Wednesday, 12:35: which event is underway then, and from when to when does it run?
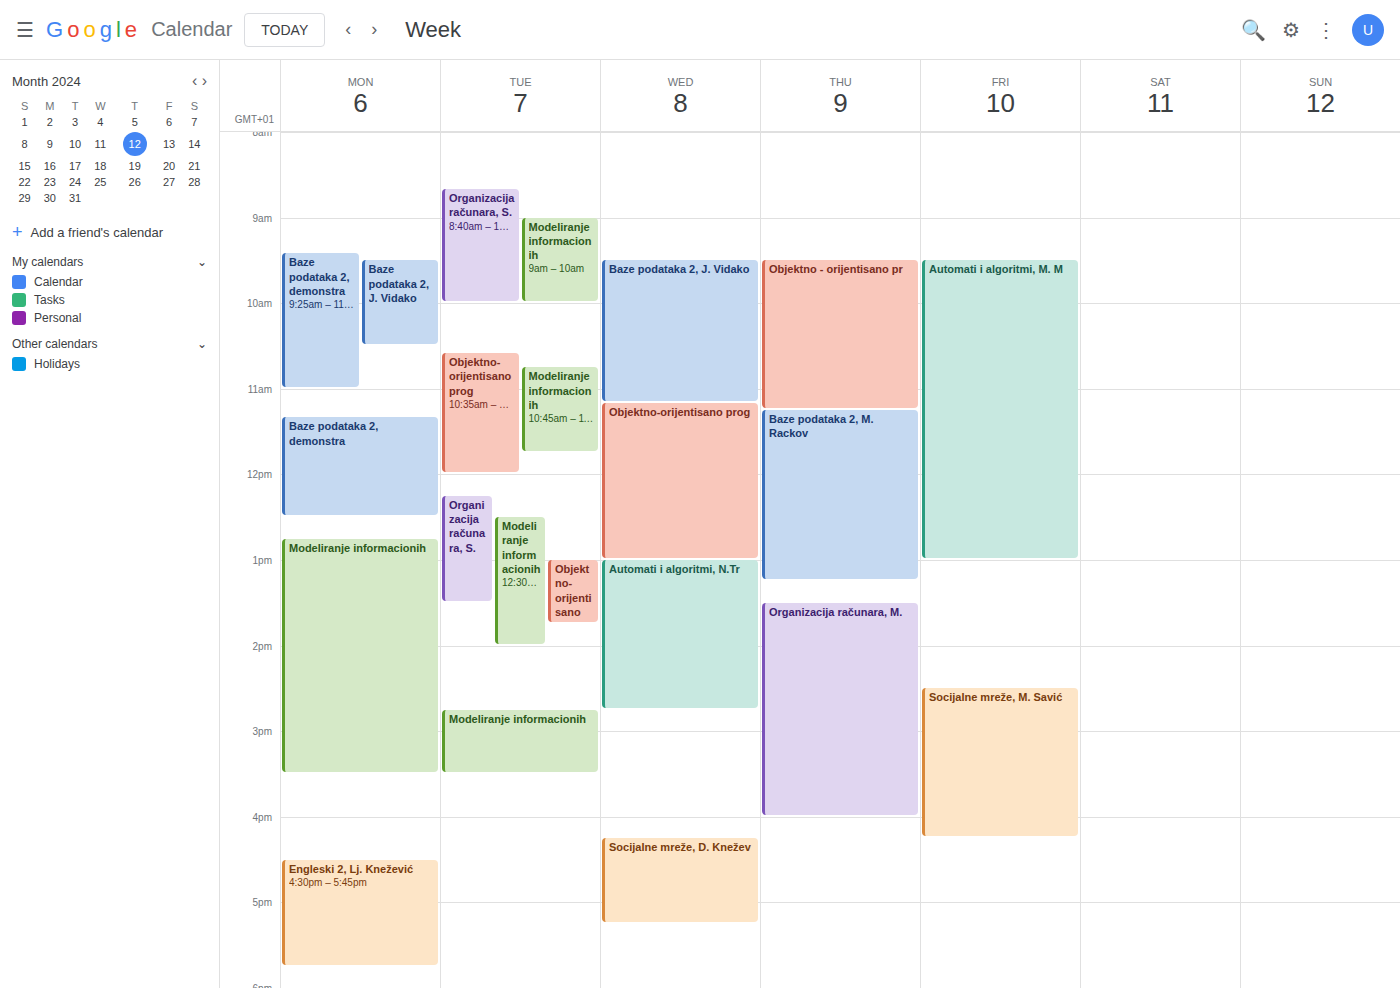
"Objektno-orijentisano prog", 11:10 to 13:00